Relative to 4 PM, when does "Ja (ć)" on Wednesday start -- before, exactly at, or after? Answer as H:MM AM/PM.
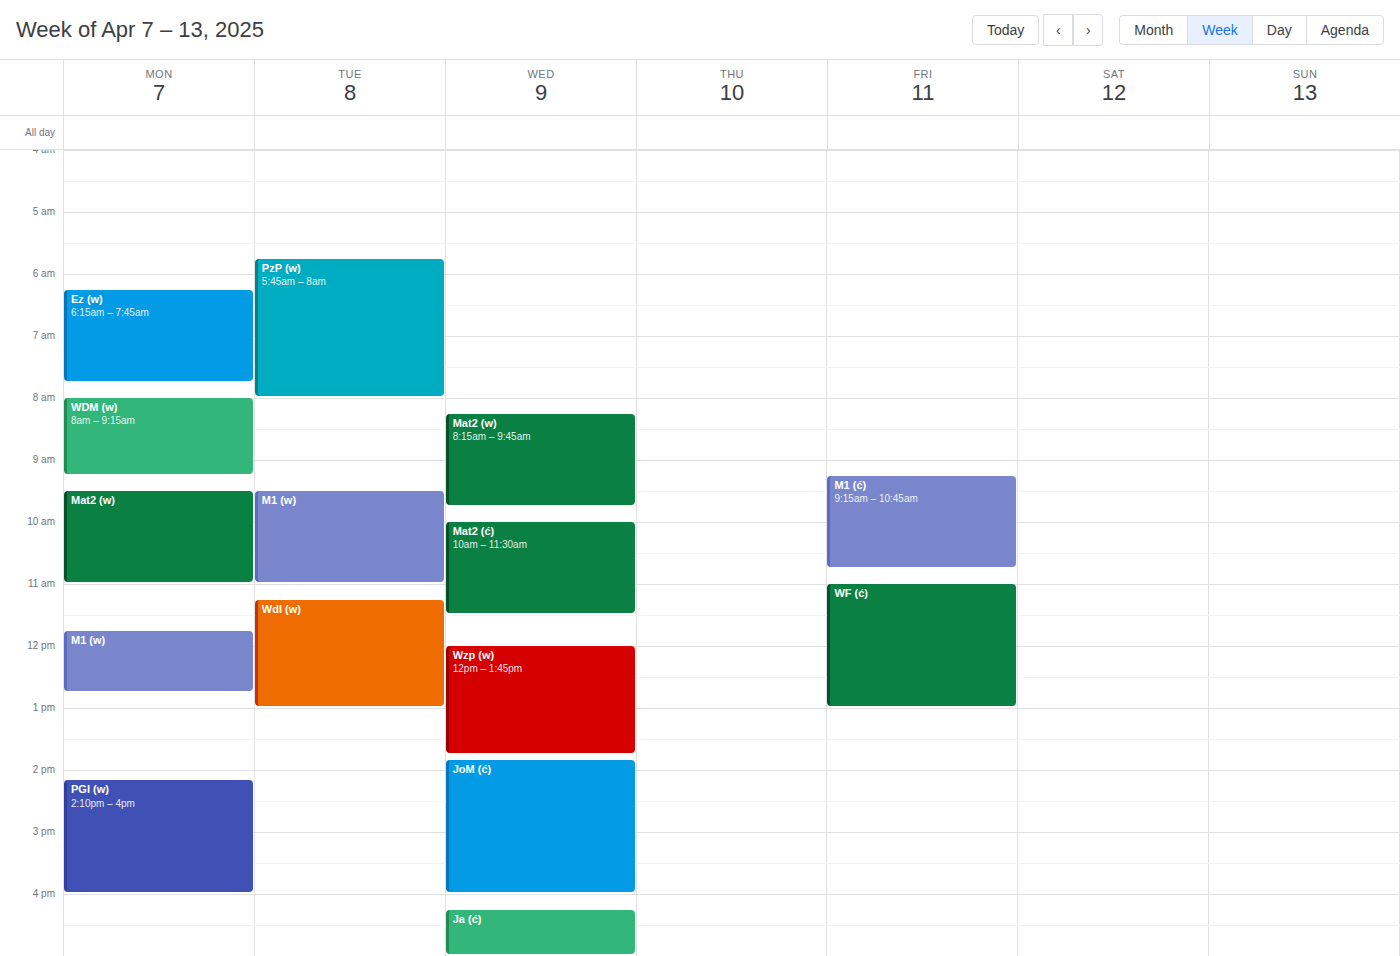
4:15 PM -- after 4 PM, 15 minutes below the 4 PM line.